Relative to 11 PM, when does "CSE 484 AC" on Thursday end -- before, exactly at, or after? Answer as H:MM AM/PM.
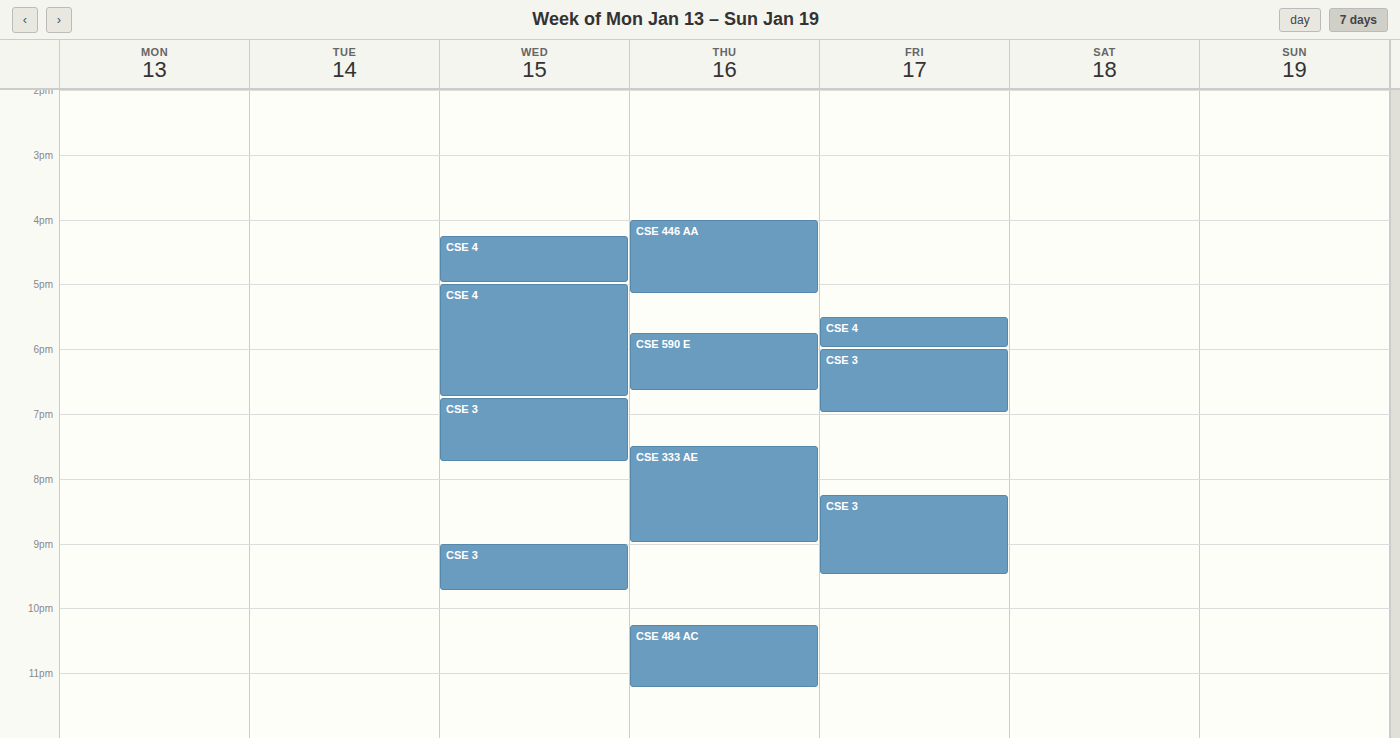
11:15 PM -- after 11 PM, 15 minutes below the 11 PM line.